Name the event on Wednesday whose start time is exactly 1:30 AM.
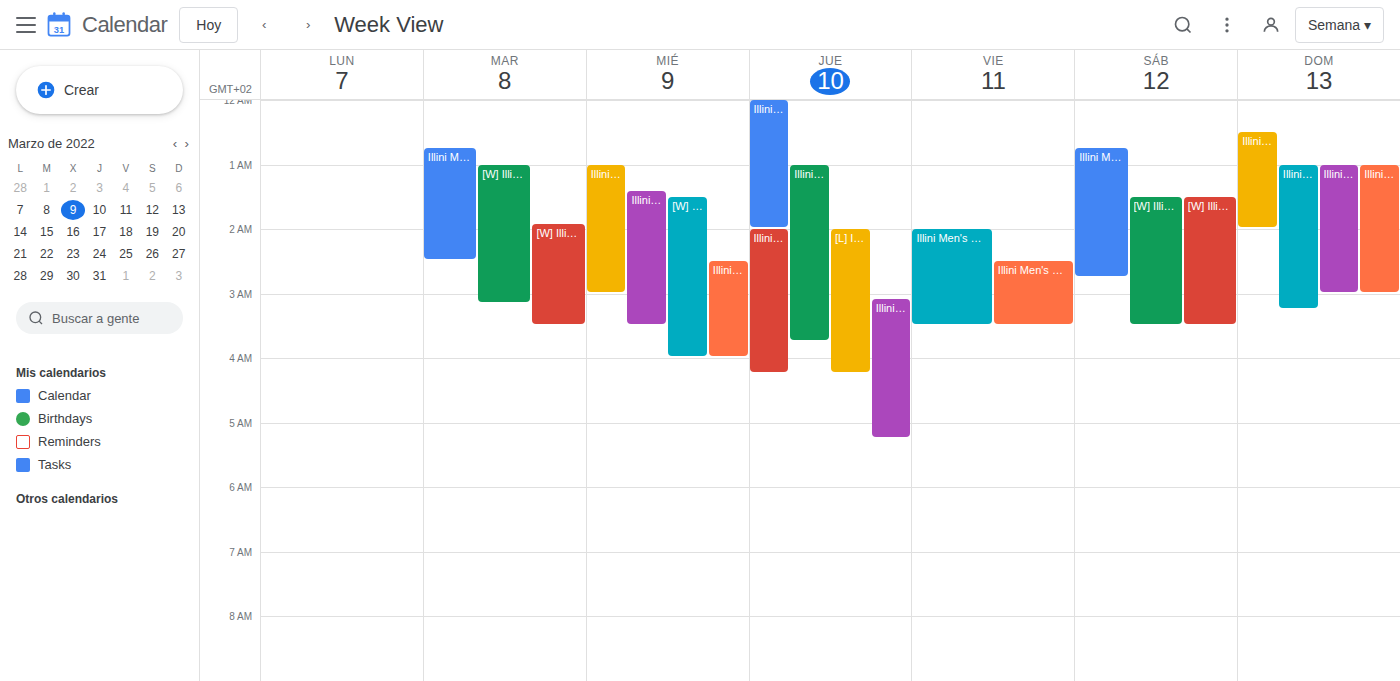
"[W] Illini Men's Basketbal"